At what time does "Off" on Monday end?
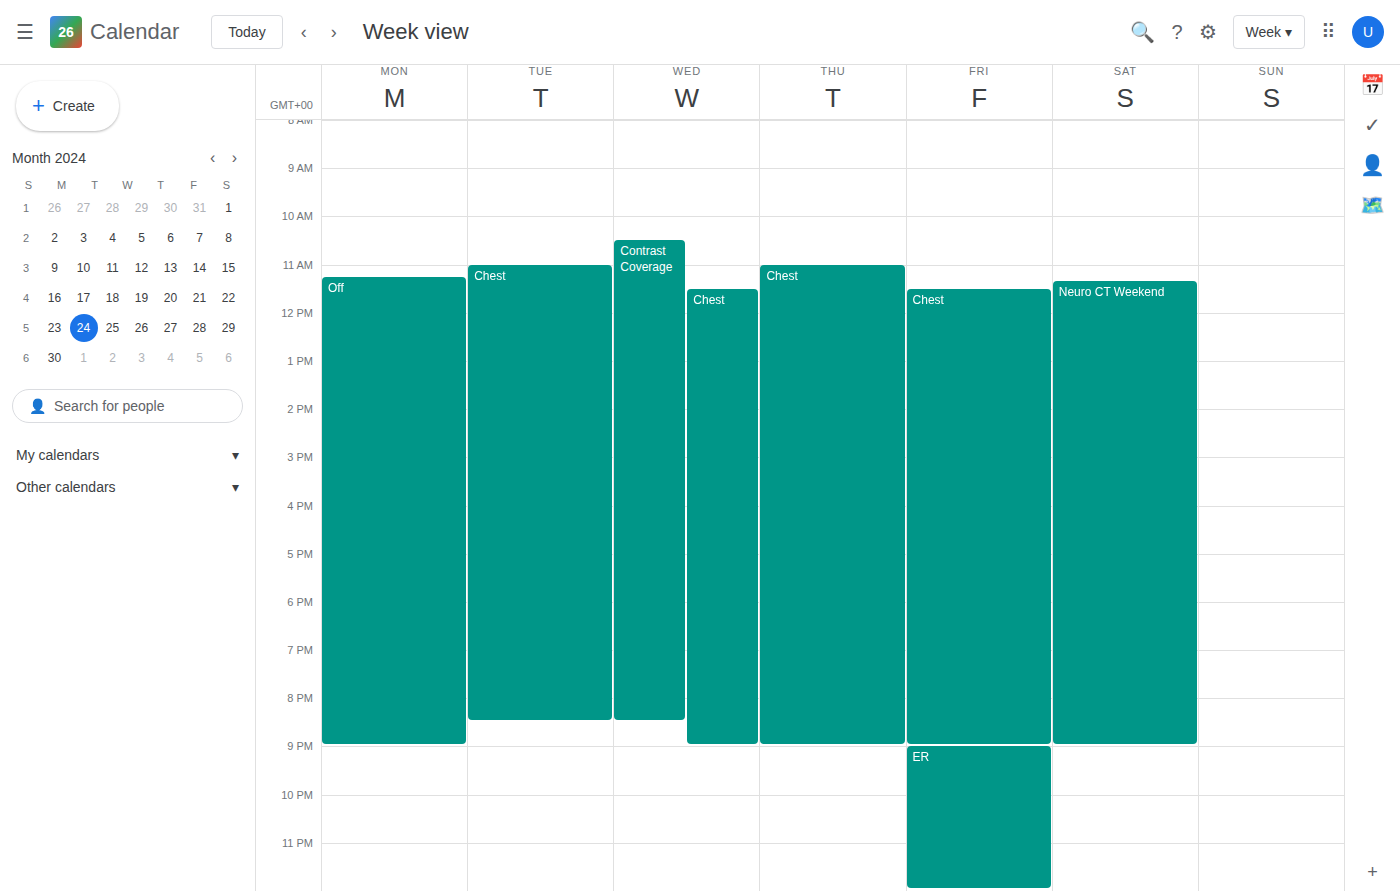
9:00 PM